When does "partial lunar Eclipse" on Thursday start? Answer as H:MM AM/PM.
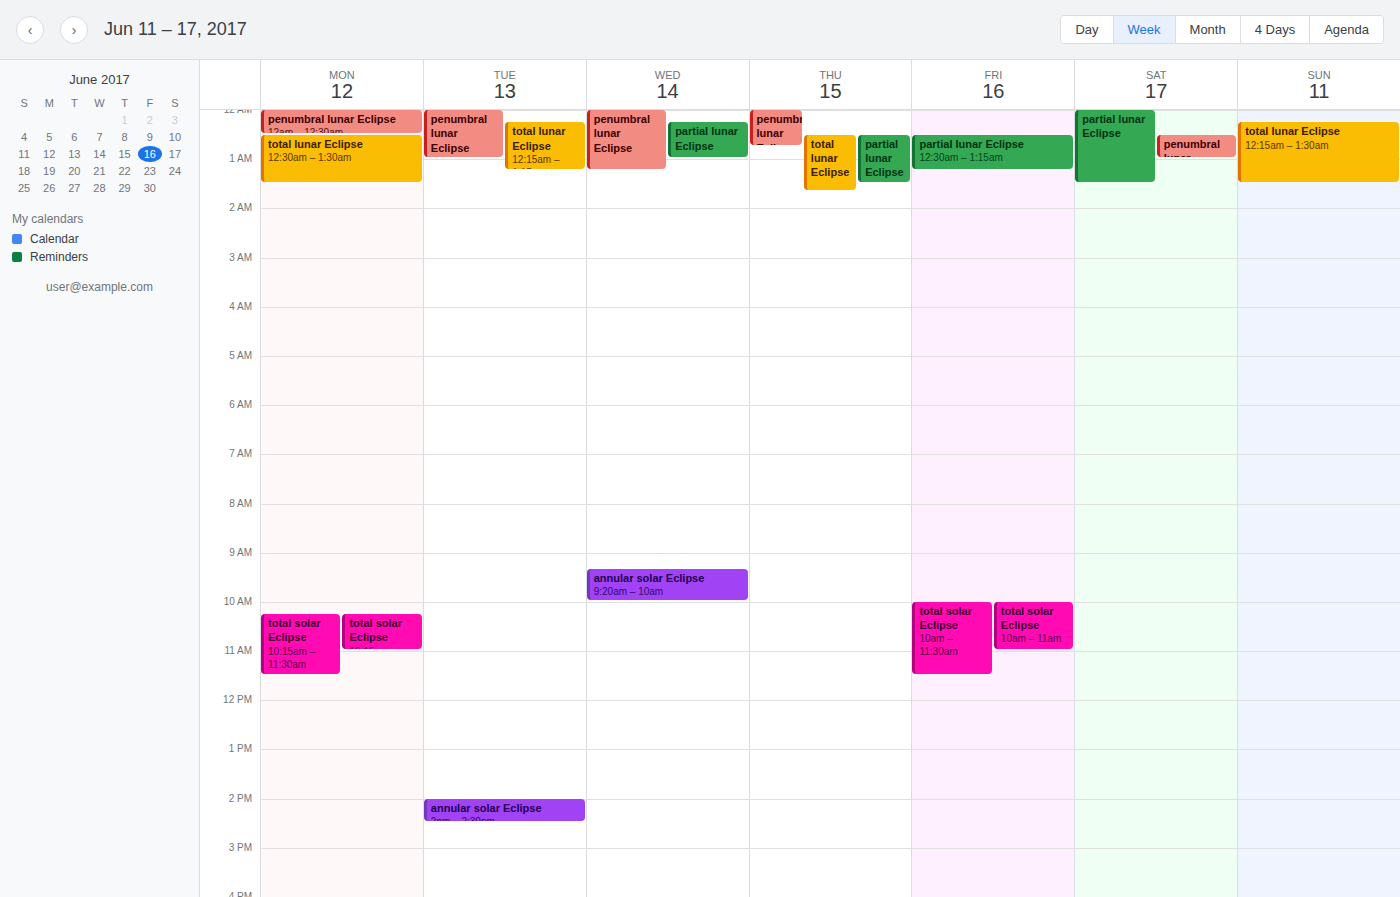
12:30 AM